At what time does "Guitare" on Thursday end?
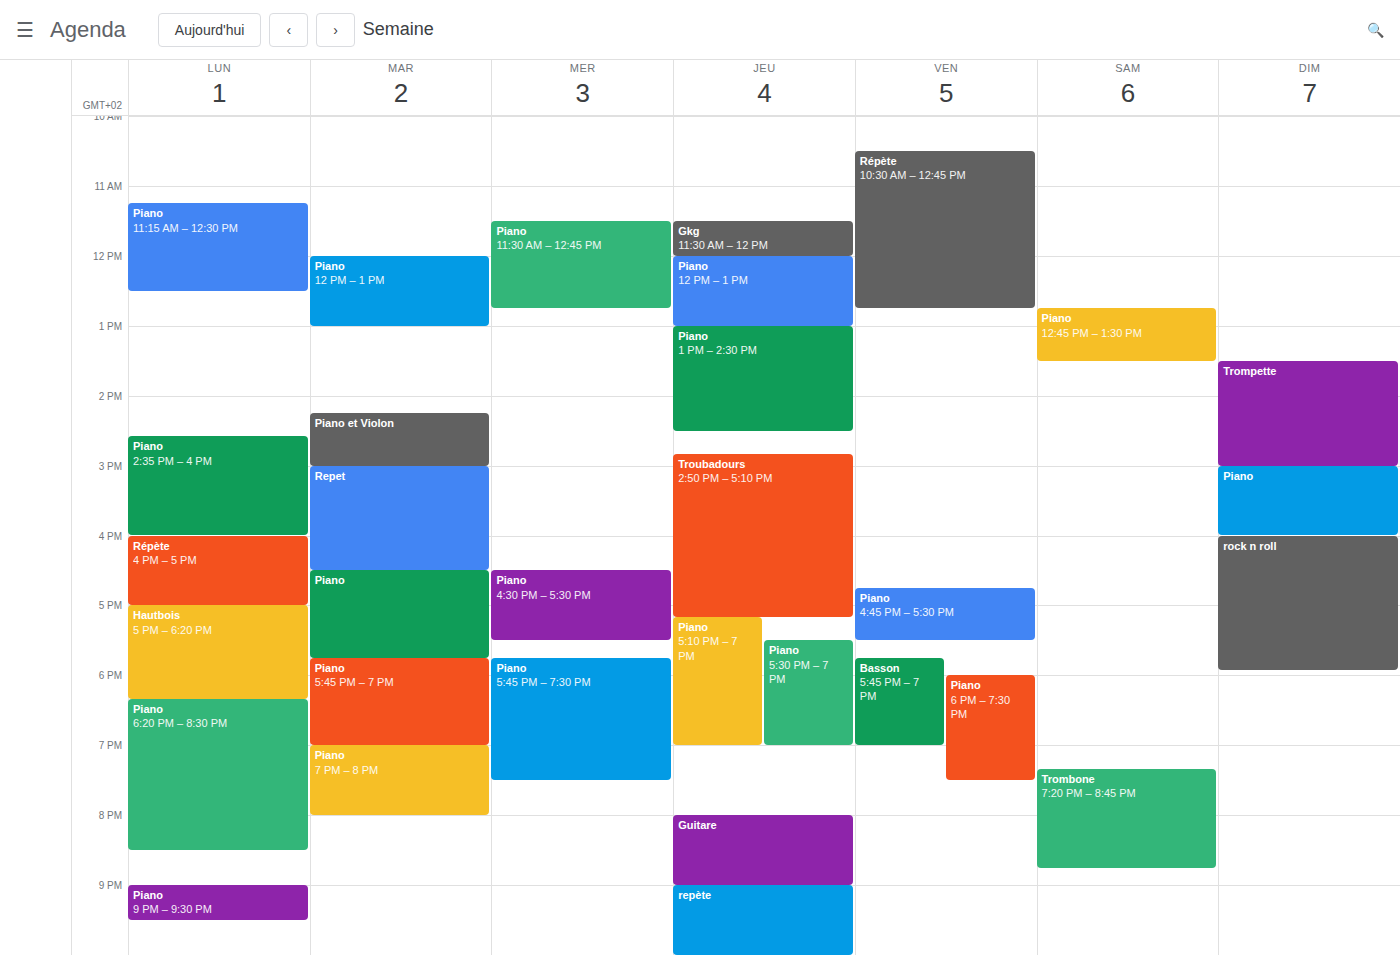
9:00 PM